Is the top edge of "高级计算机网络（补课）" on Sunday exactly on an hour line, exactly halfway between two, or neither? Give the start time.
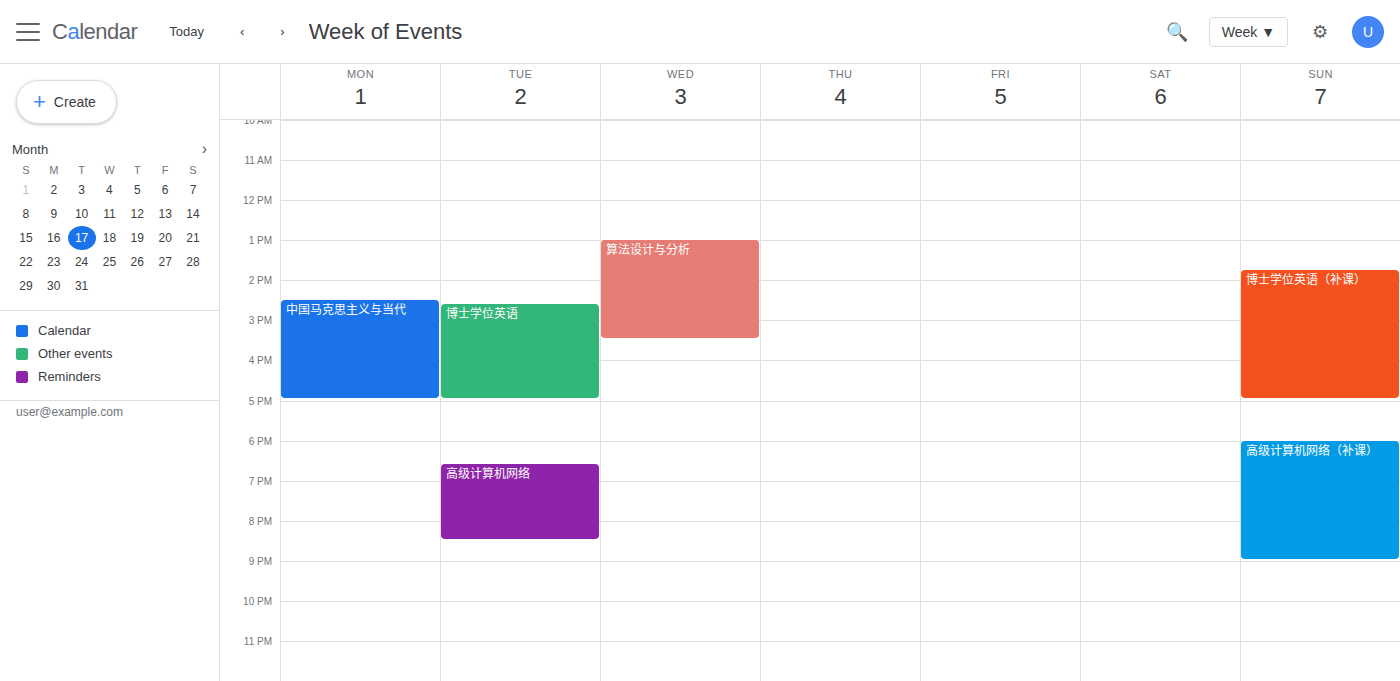
6:00 PM -- exactly on the 6 PM line.